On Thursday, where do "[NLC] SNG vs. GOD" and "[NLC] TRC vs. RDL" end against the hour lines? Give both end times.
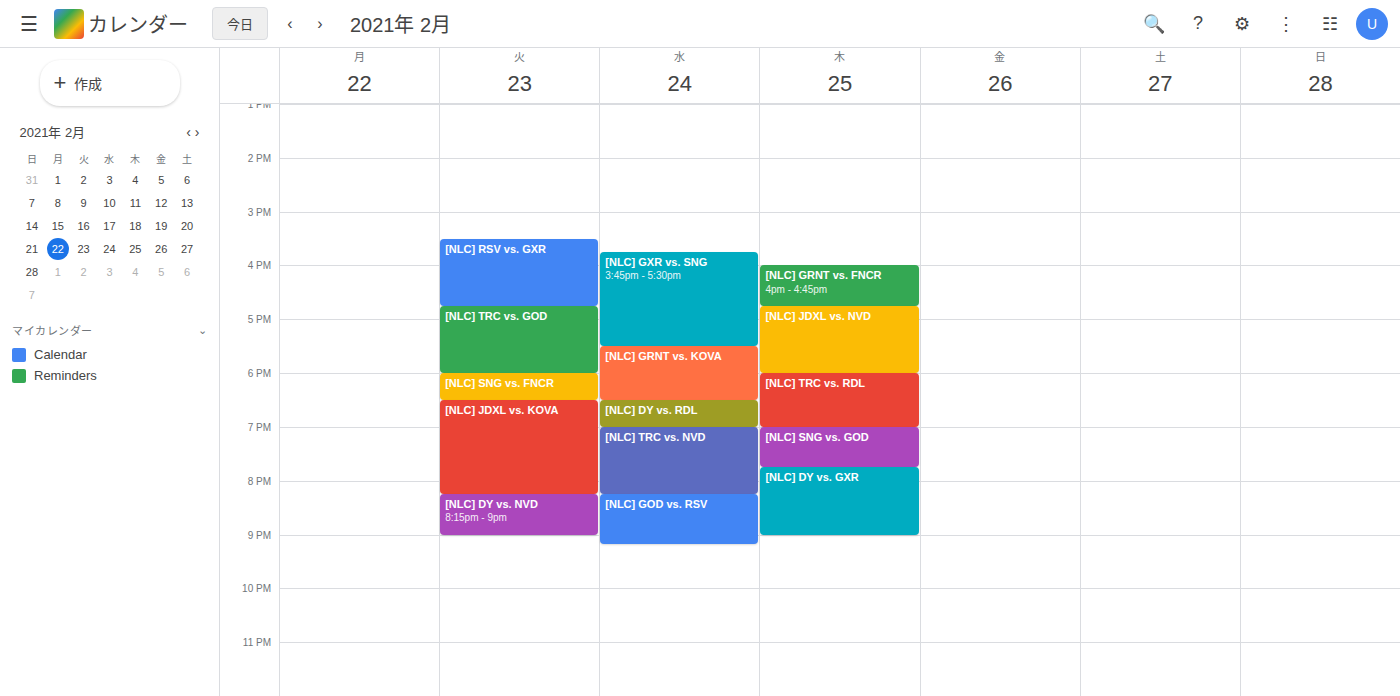
"[NLC] SNG vs. GOD": 19:45, neither: three quarters of the way from the 19:00 line to the 20:00 line. "[NLC] TRC vs. RDL": 19:00, exactly on the 19:00 line.